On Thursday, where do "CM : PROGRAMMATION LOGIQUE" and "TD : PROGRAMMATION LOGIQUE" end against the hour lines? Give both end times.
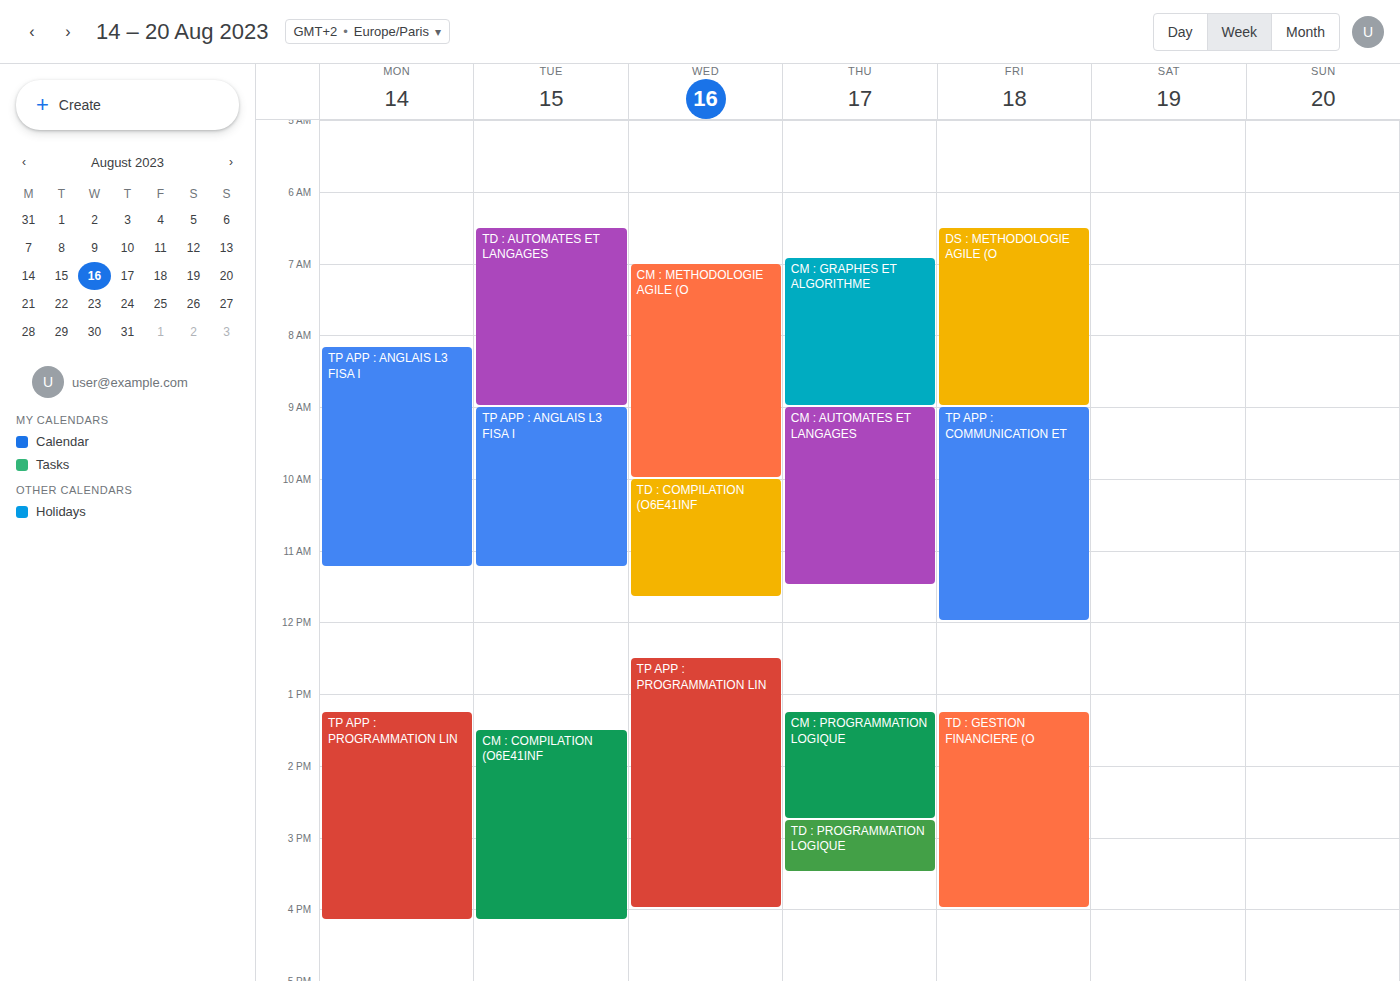
"CM : PROGRAMMATION LOGIQUE": 2:45 PM, neither: three quarters of the way from the 2 PM line to the 3 PM line. "TD : PROGRAMMATION LOGIQUE": 3:30 PM, halfway between the 3 PM and 4 PM lines.